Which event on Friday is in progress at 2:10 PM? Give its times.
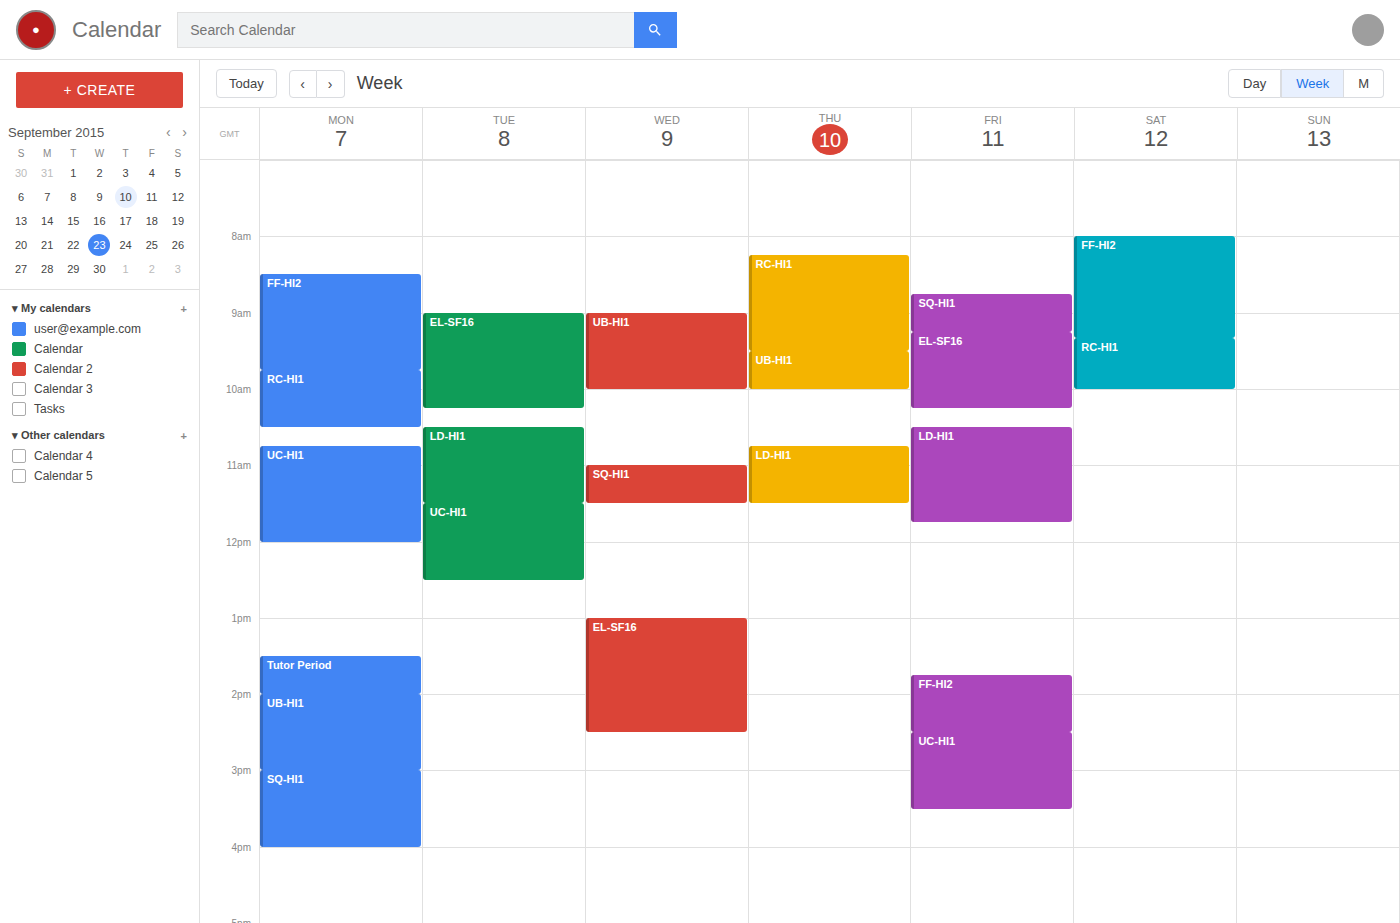
"FF-HI2", 1:45 PM to 2:30 PM